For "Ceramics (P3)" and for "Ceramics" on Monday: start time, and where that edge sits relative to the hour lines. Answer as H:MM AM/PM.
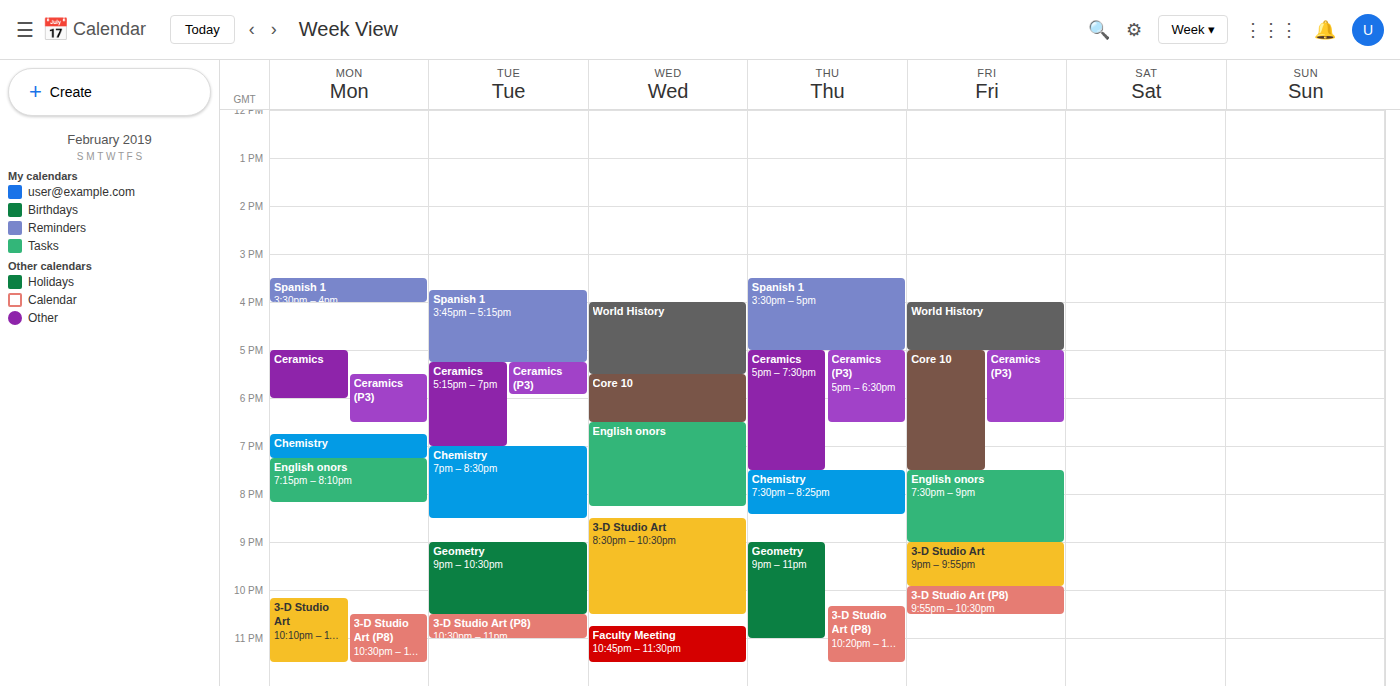
"Ceramics (P3)": 5:30 PM, halfway between the 5 PM and 6 PM lines. "Ceramics": 5:00 PM, exactly on the 5 PM line.